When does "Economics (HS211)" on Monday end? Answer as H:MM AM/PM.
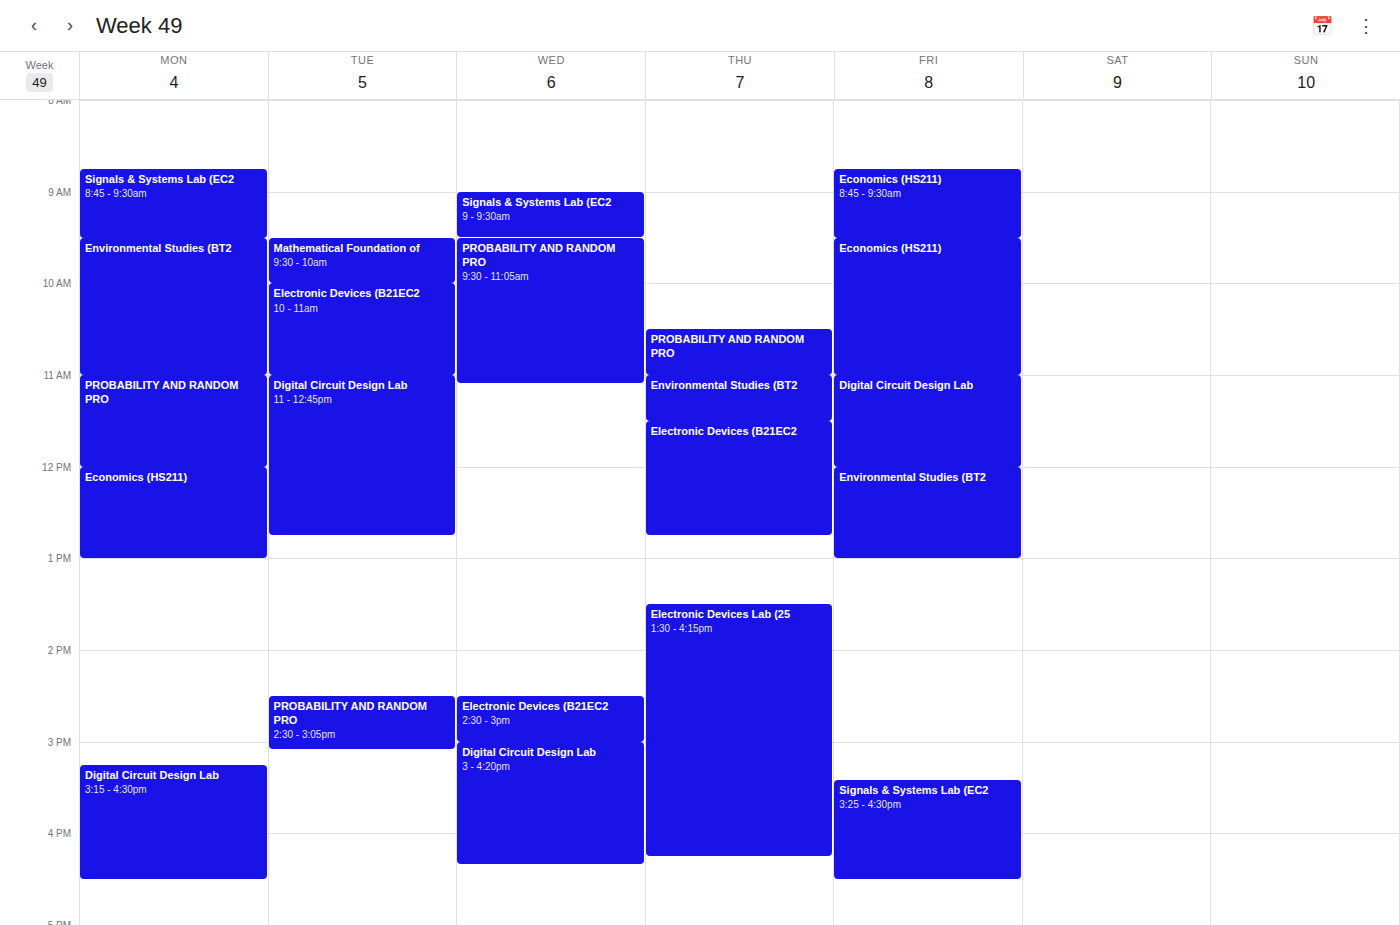
1:00 PM